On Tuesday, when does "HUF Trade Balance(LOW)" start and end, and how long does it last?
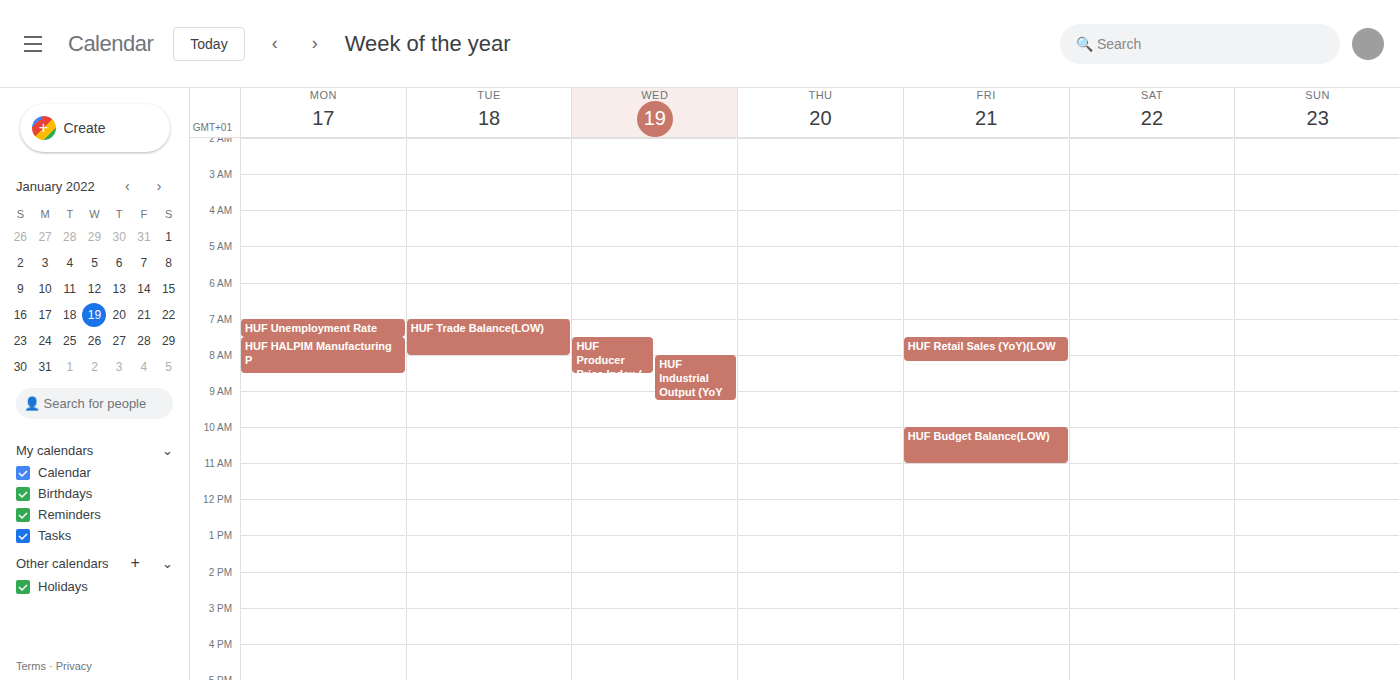
7:00 AM to 8:00 AM, 1 hour